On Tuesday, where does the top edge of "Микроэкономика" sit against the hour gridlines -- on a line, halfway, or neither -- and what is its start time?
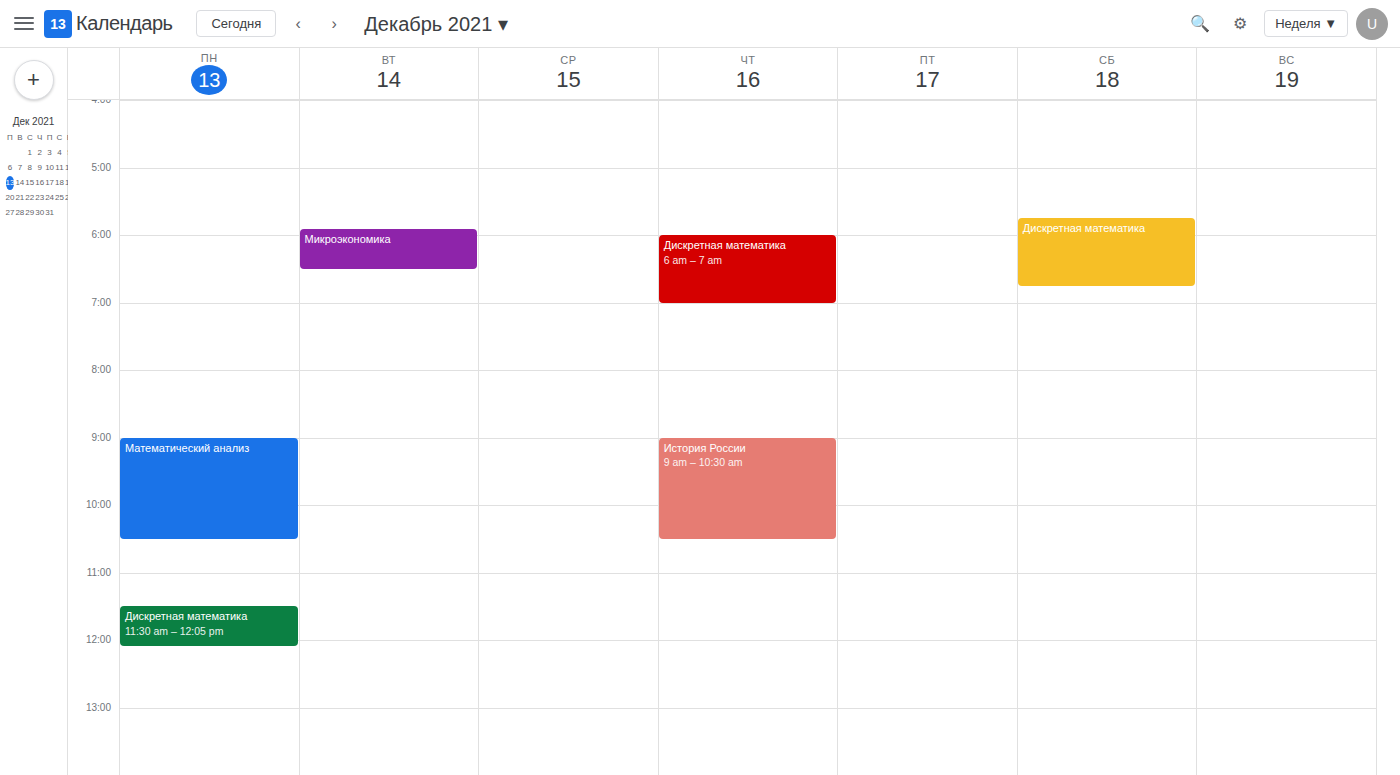
5:55 AM -- neither: 55 minutes below the 5 AM line and 5 minutes above the 6 AM line.